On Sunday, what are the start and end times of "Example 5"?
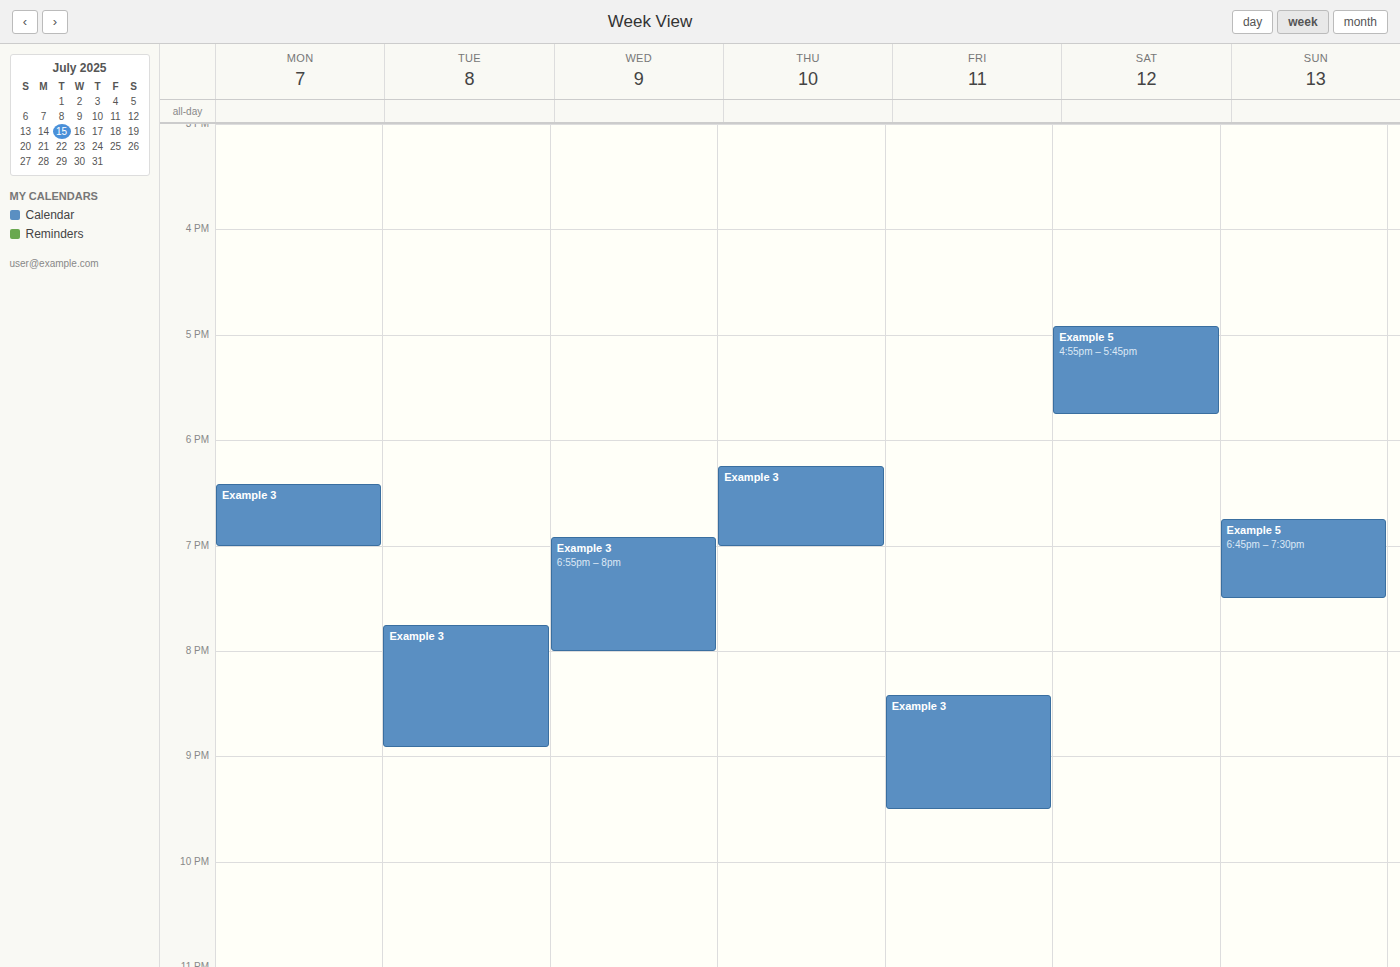
18:45 to 19:30